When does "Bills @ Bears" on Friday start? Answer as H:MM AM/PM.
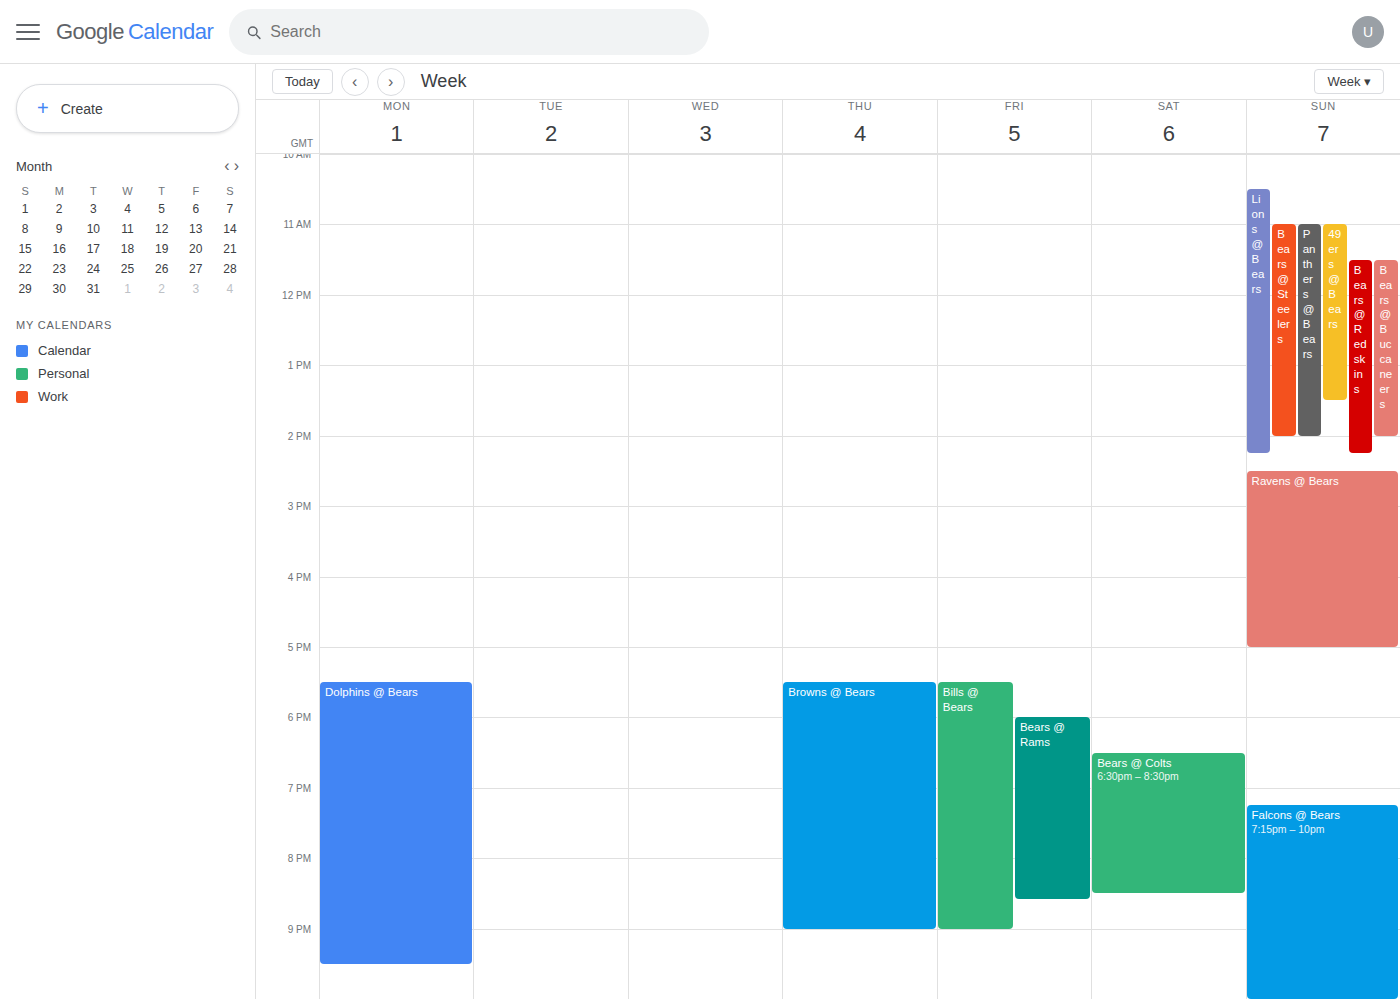
5:30 PM